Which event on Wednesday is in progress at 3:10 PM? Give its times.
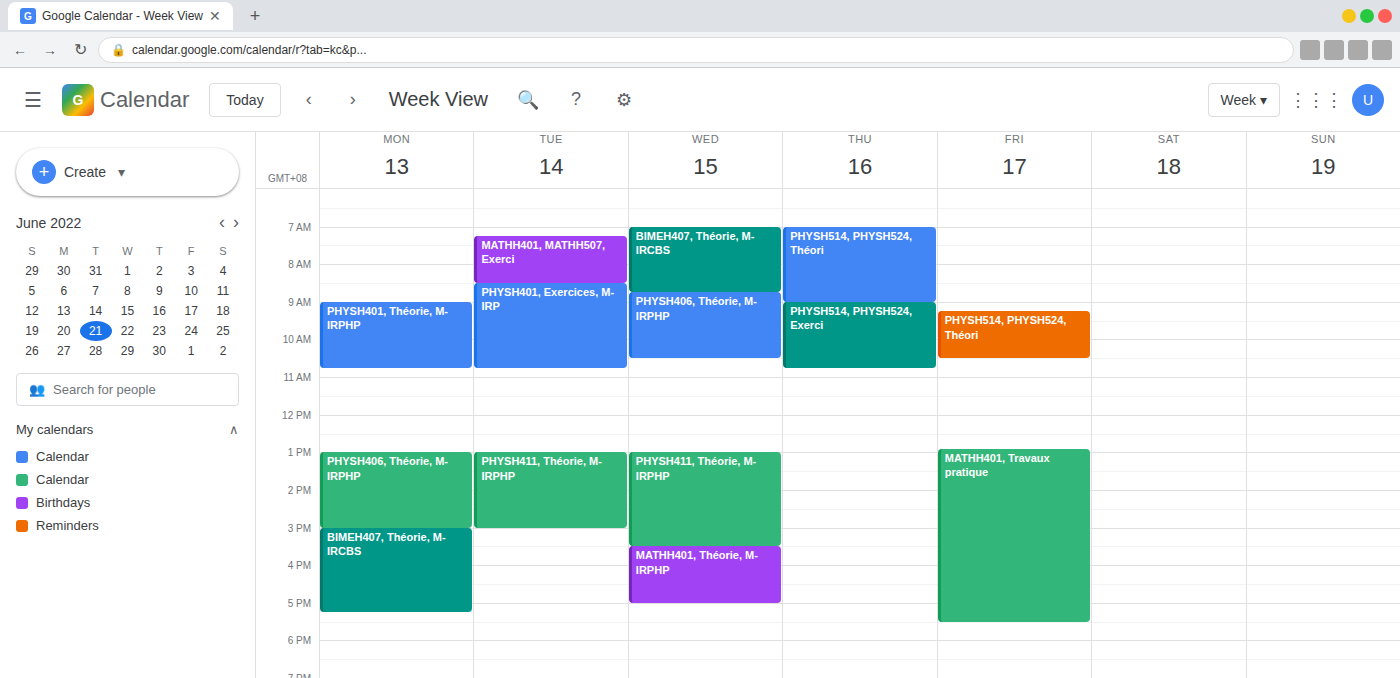
"PHYSH411, Théorie, M-IRPHP", 1:00 PM to 3:30 PM